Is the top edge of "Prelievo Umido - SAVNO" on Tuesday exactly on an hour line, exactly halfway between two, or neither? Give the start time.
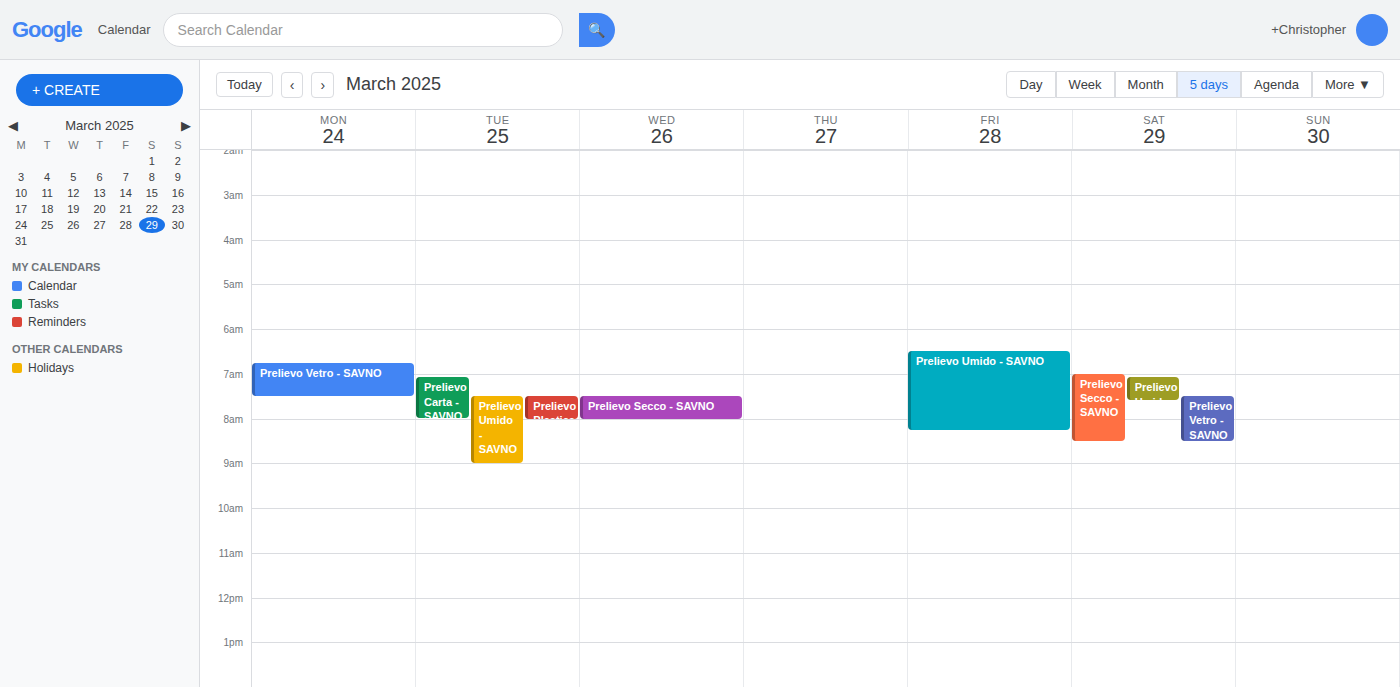
7:30 AM -- halfway between the 7 AM and 8 AM lines.